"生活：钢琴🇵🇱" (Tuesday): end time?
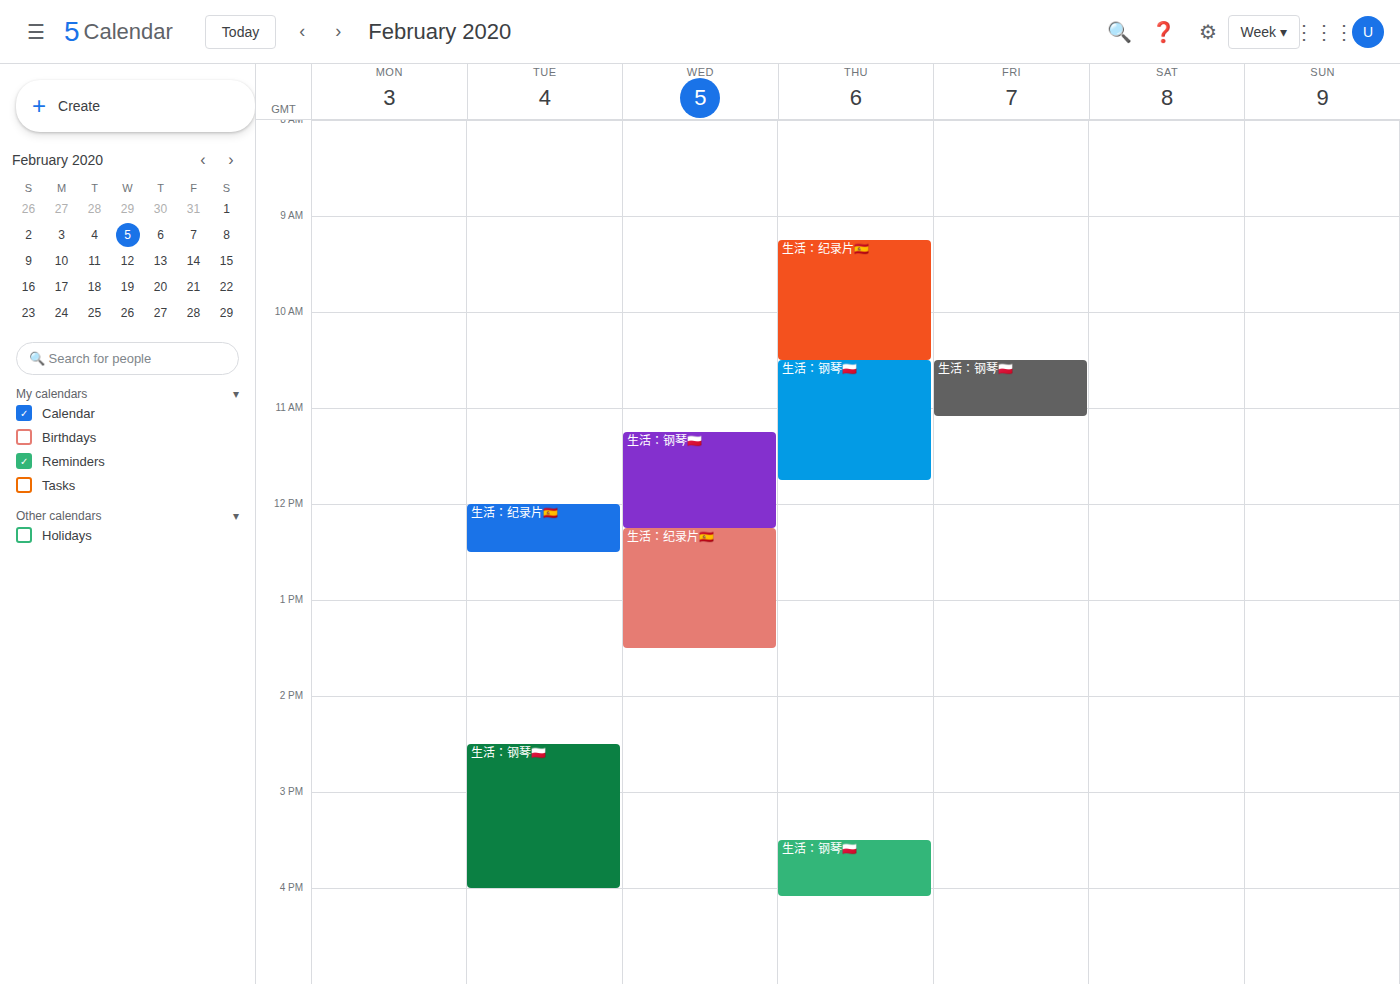
4:00 PM